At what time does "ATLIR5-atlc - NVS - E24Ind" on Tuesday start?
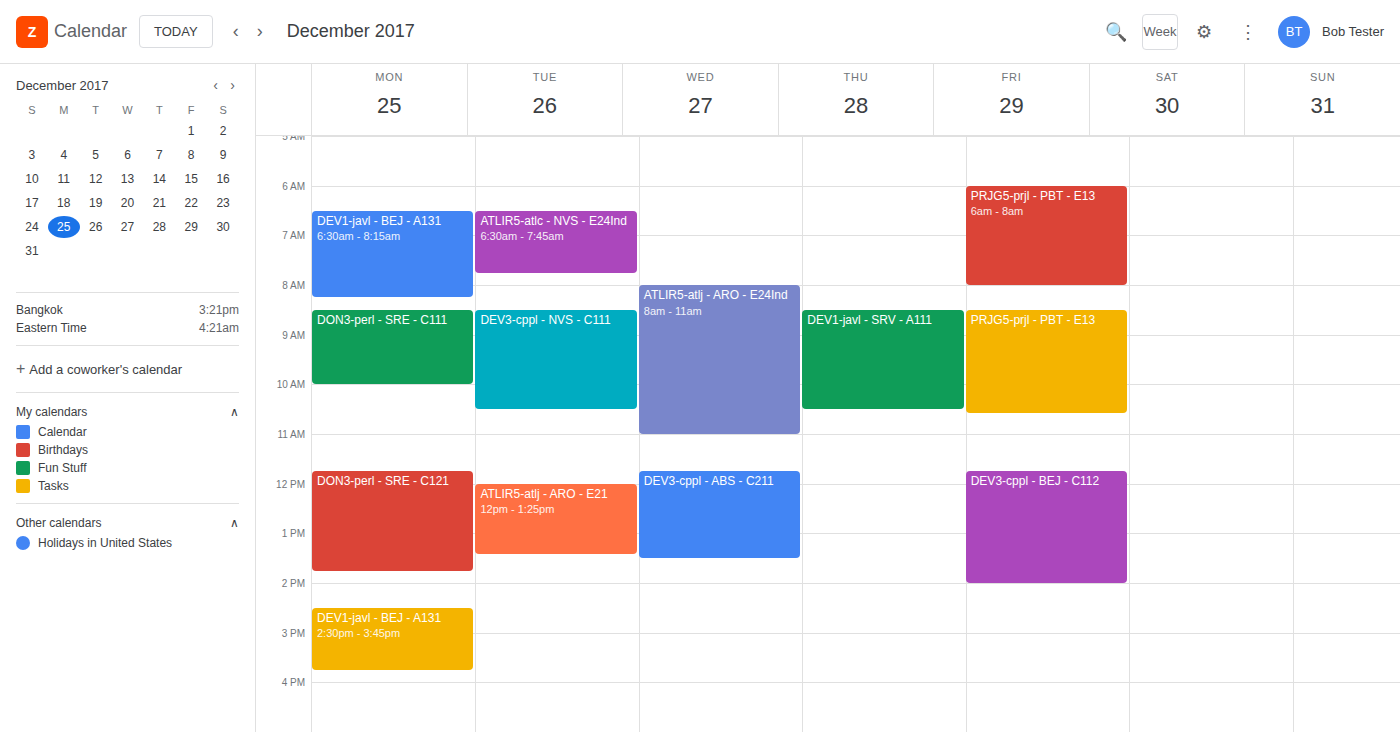
6:30 AM